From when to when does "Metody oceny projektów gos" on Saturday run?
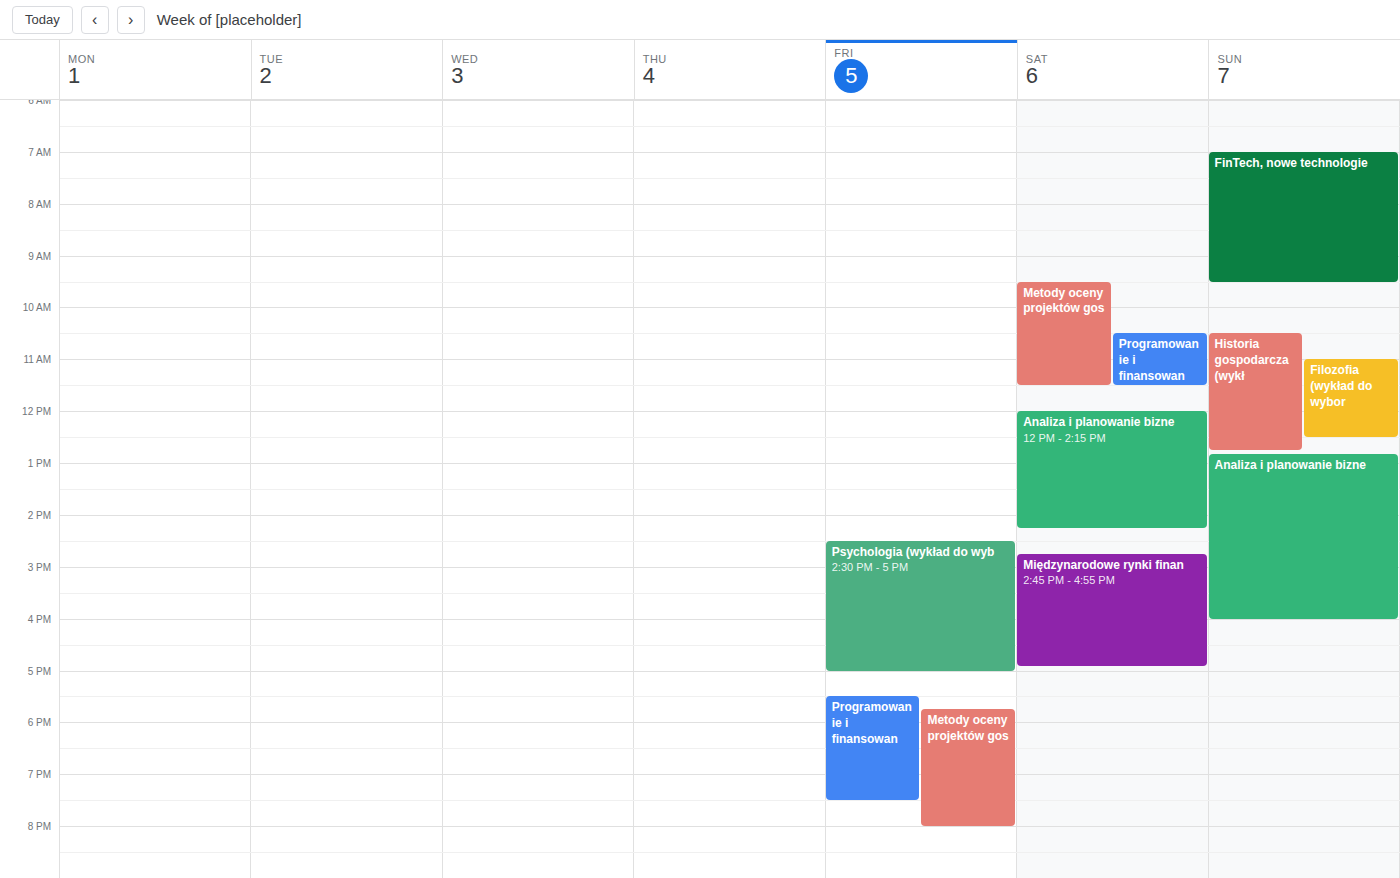
9:30 AM to 11:30 AM